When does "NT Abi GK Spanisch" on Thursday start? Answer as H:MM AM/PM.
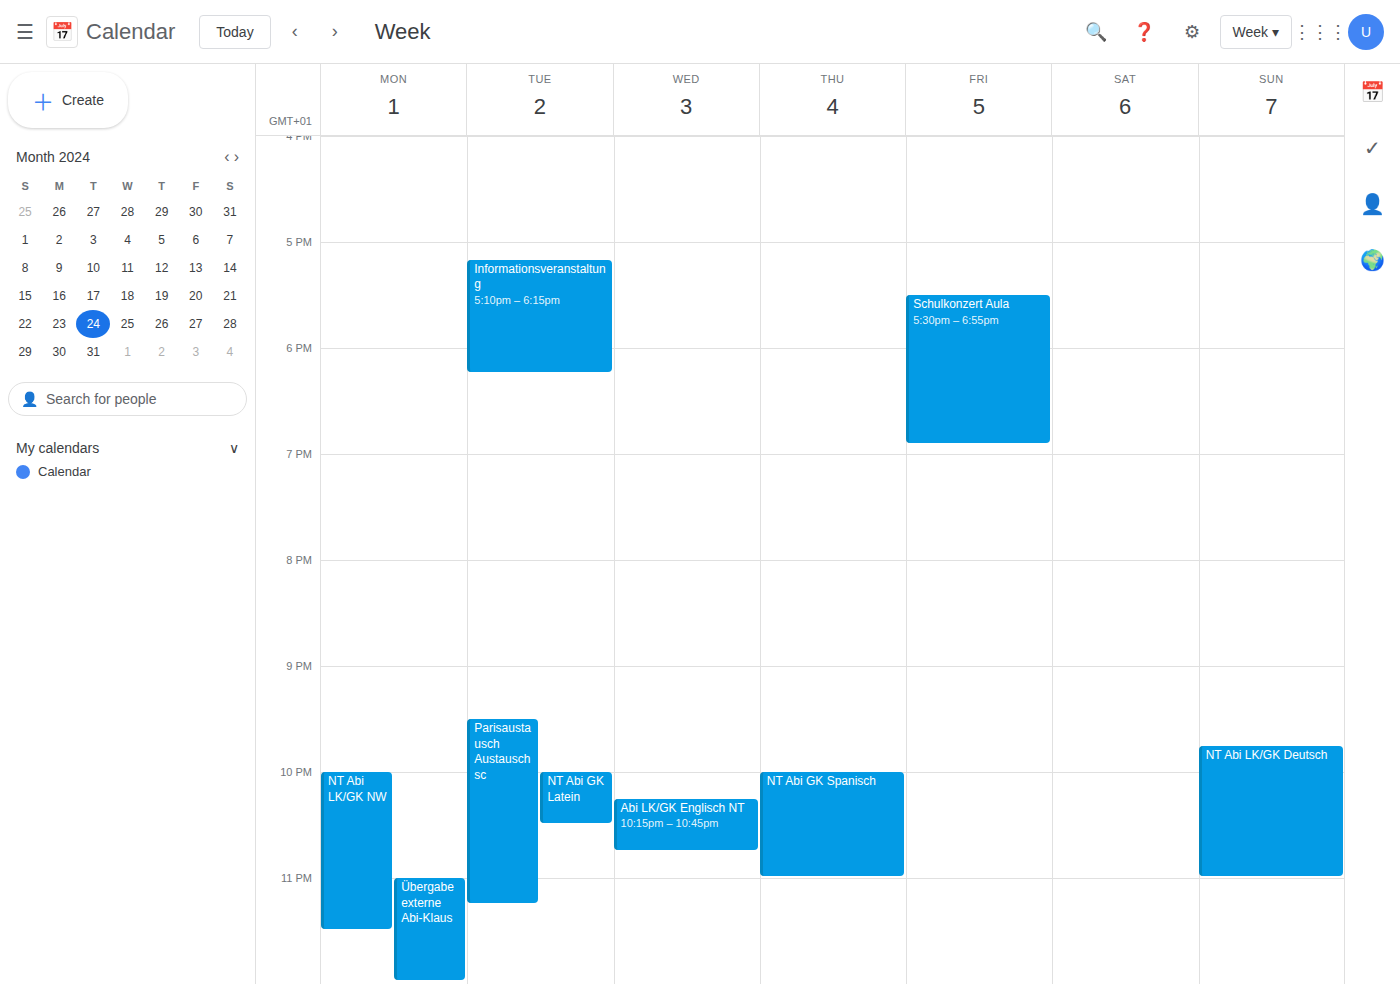
10:00 PM